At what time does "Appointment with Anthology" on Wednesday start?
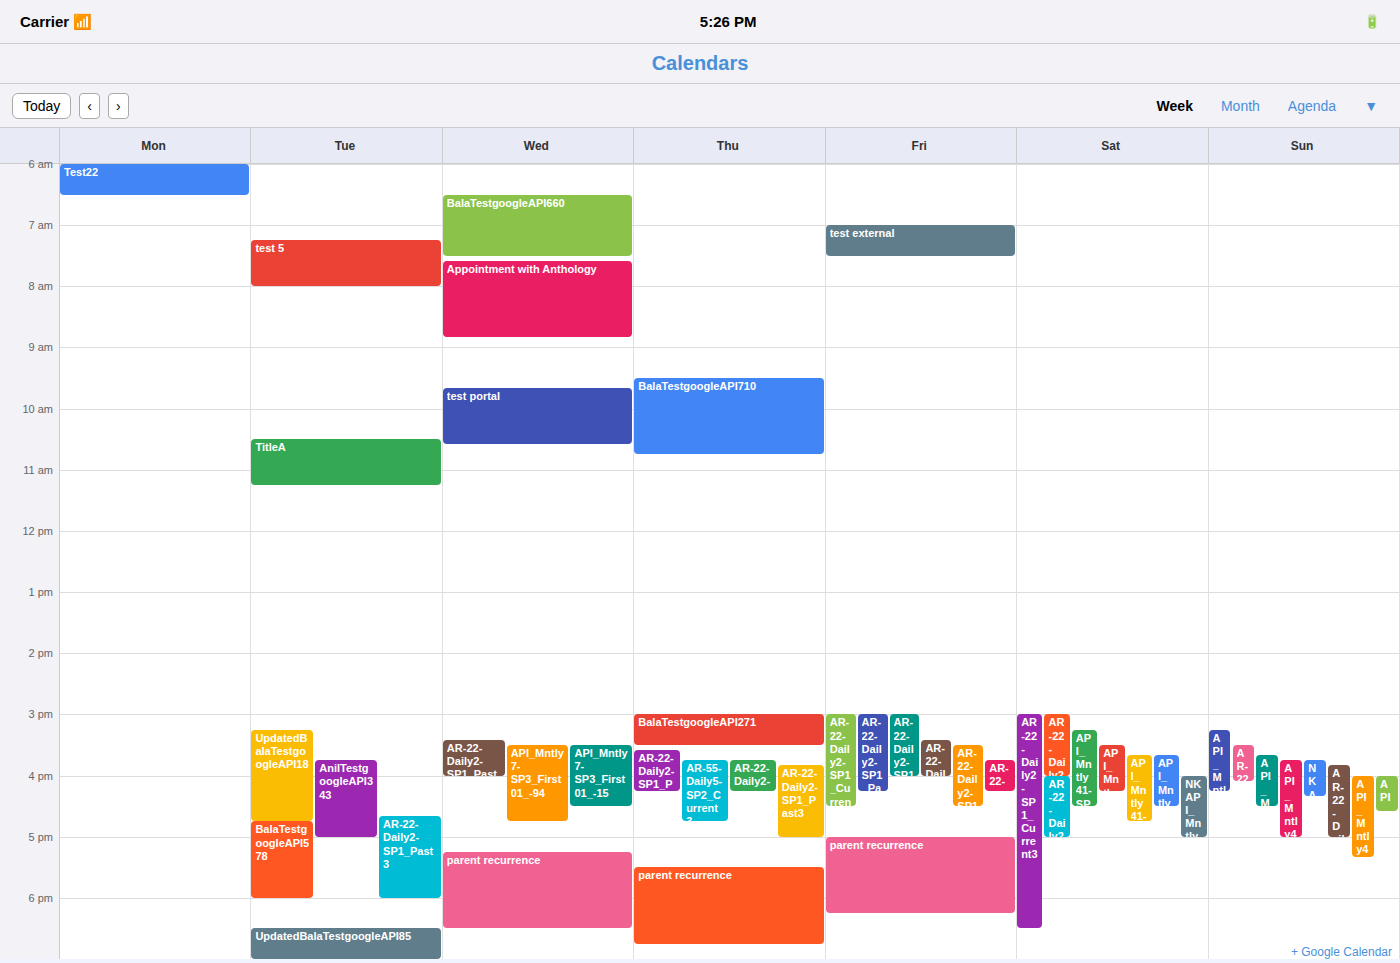
07:35